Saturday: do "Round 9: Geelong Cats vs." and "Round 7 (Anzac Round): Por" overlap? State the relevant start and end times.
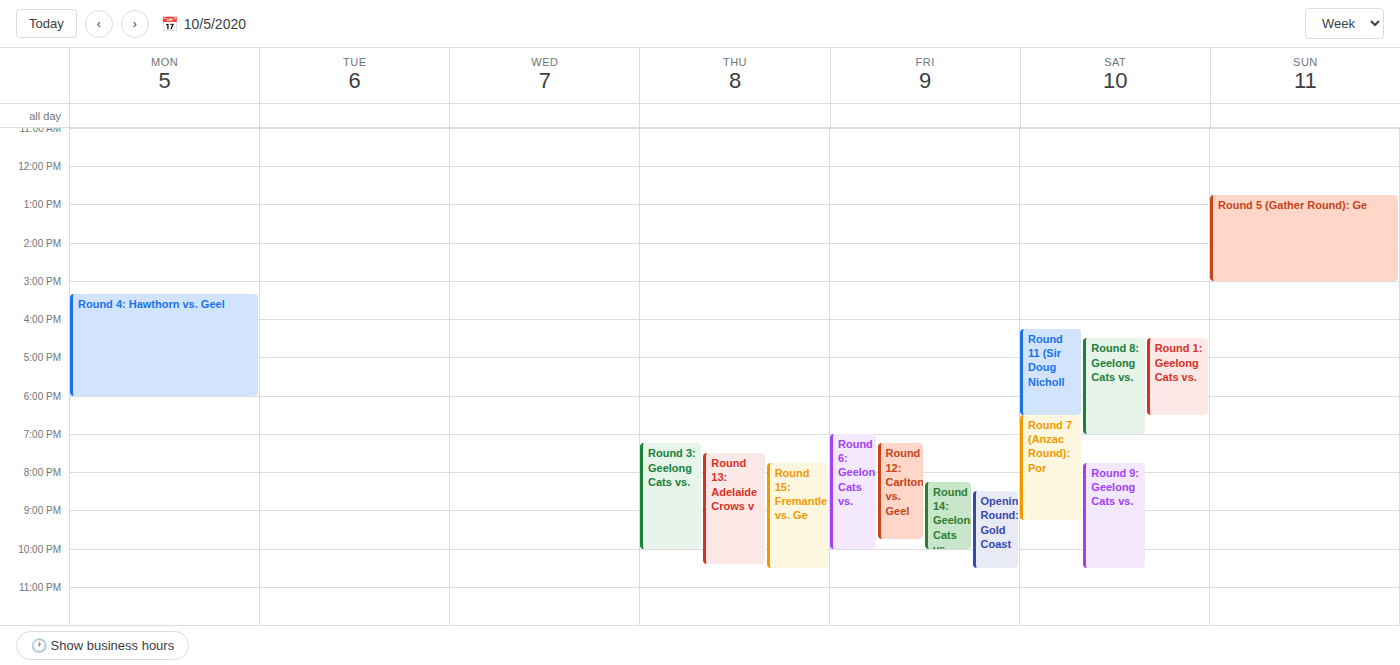
"Round 9: Geelong Cats vs." starts at 19:45, before "Round 7 (Anzac Round): Por" ends at 21:15 -- they overlap.